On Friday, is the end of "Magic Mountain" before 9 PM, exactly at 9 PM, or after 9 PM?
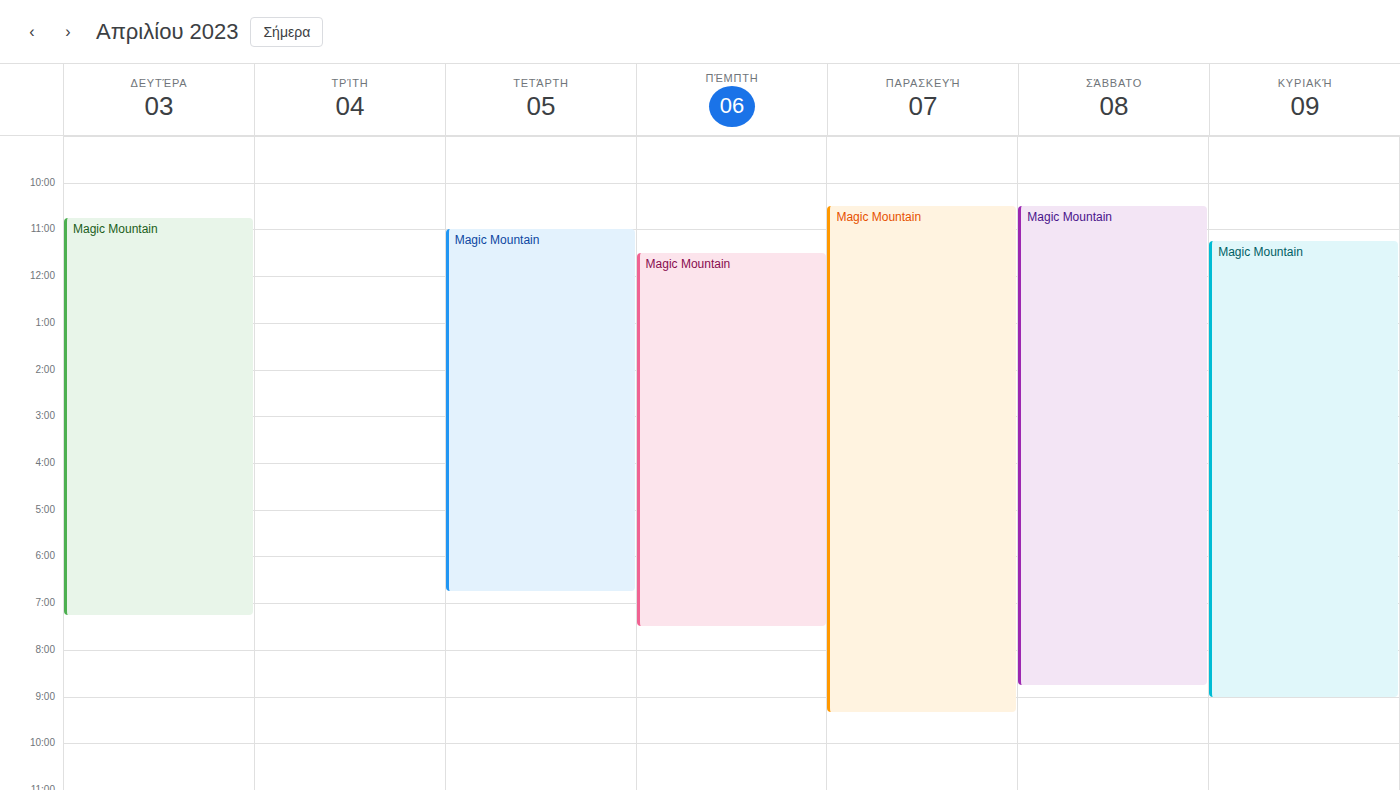
9:20 PM -- after 9 PM, 20 minutes below the 9 PM line.